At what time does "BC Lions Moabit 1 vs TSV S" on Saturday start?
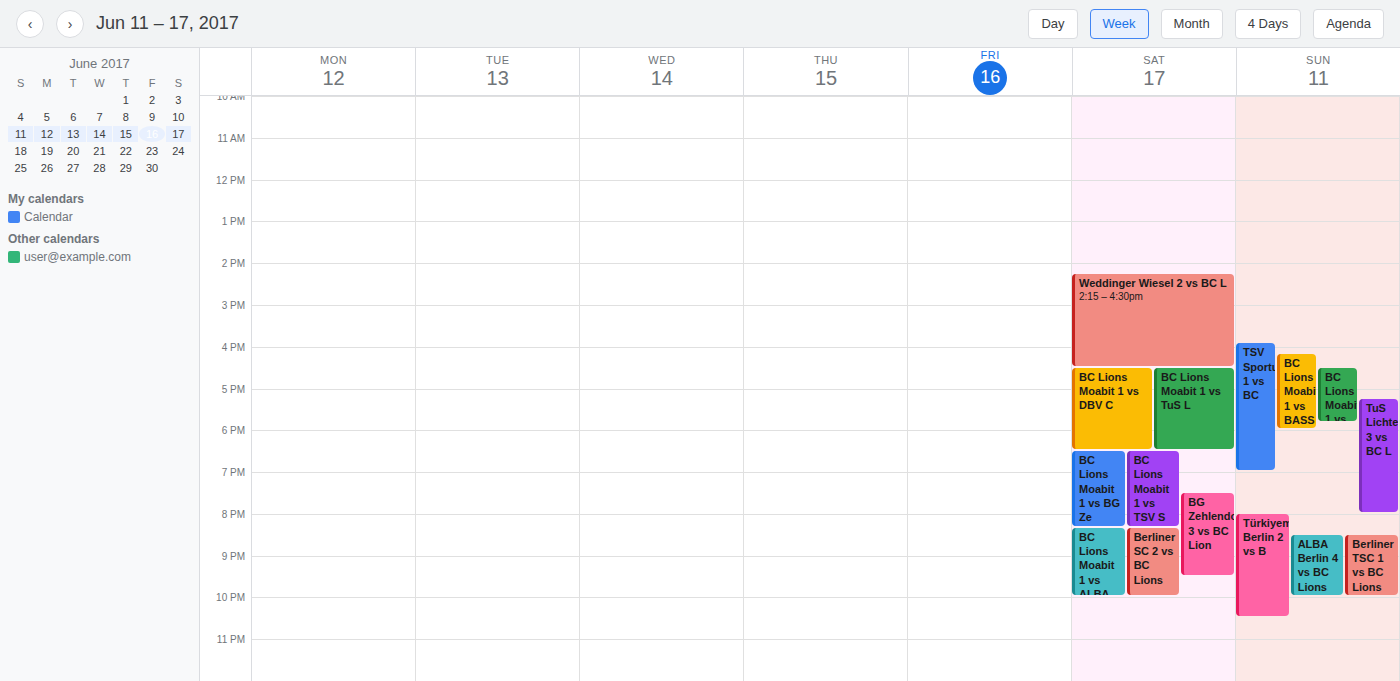
6:30 PM